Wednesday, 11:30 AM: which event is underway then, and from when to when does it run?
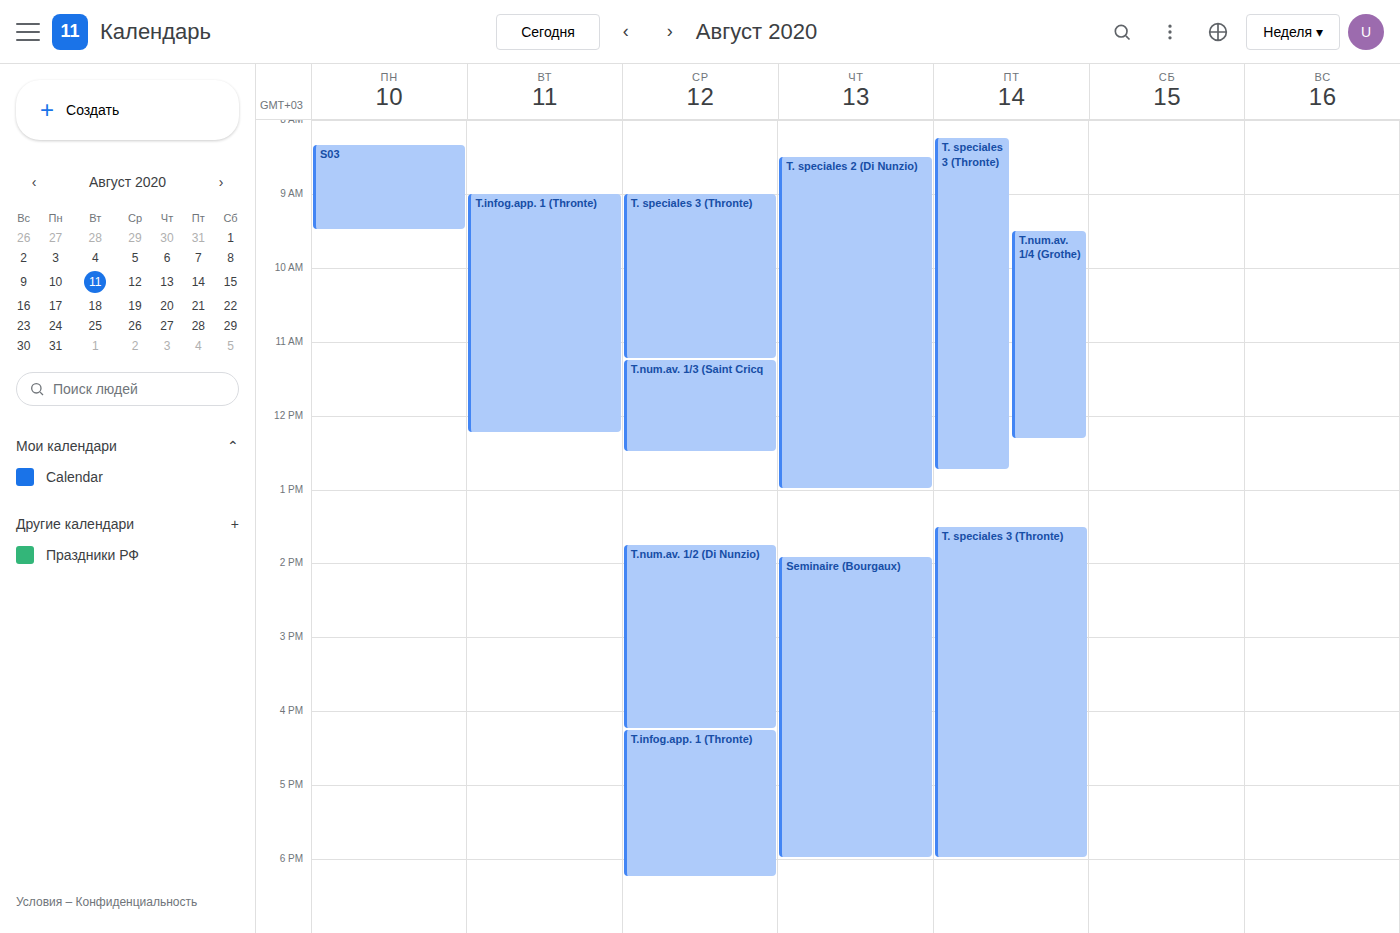
"T.num.av. 1/3 (Saint Cricq", 11:15 AM to 12:30 PM